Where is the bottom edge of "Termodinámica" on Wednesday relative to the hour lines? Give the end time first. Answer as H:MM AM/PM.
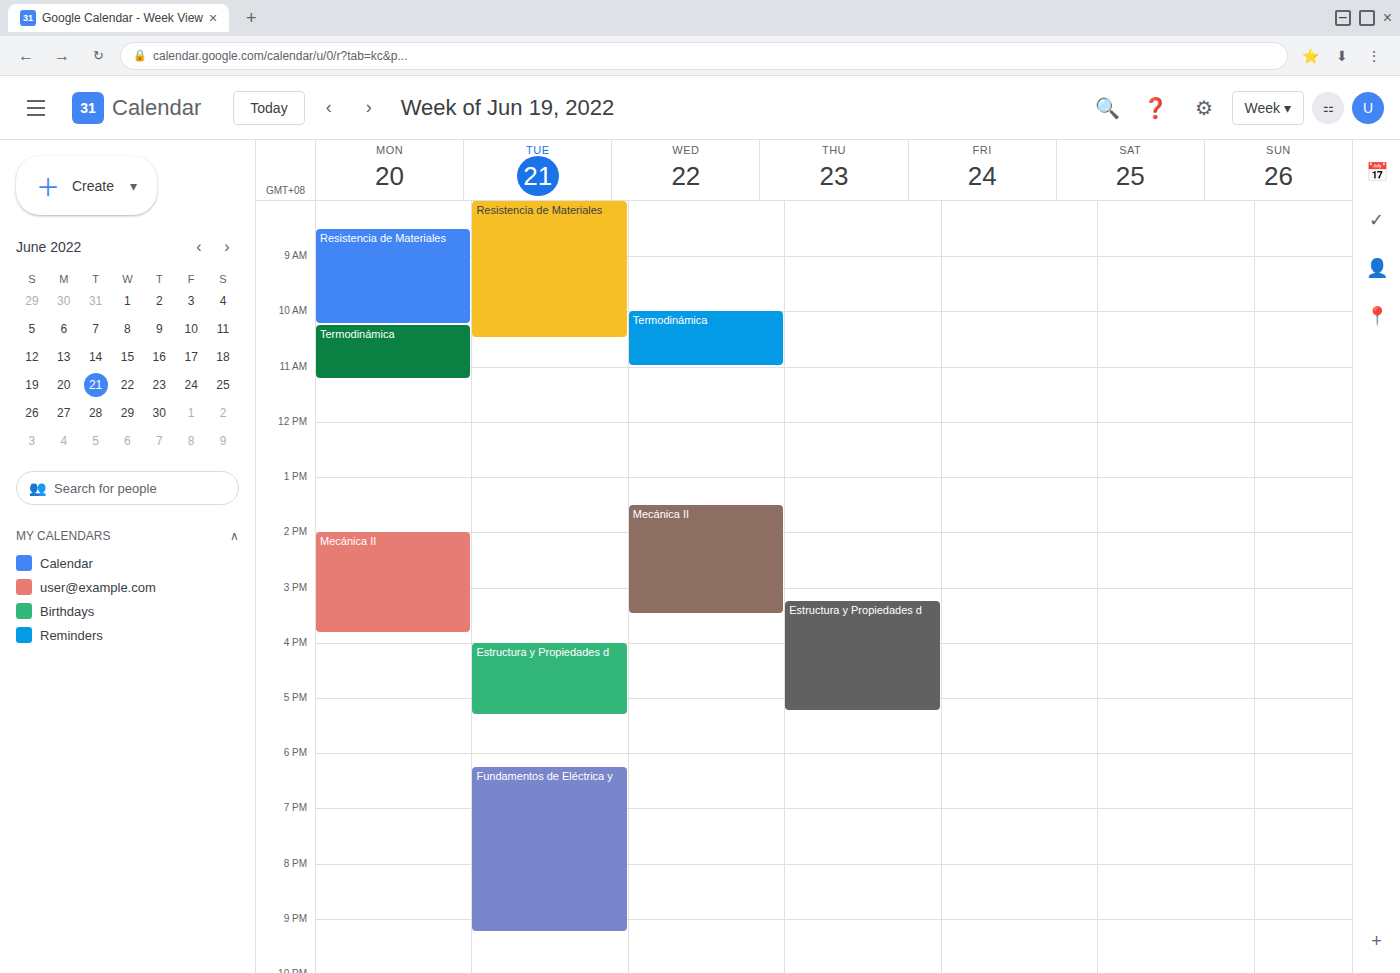
11:00 AM -- exactly on the 11 AM line.